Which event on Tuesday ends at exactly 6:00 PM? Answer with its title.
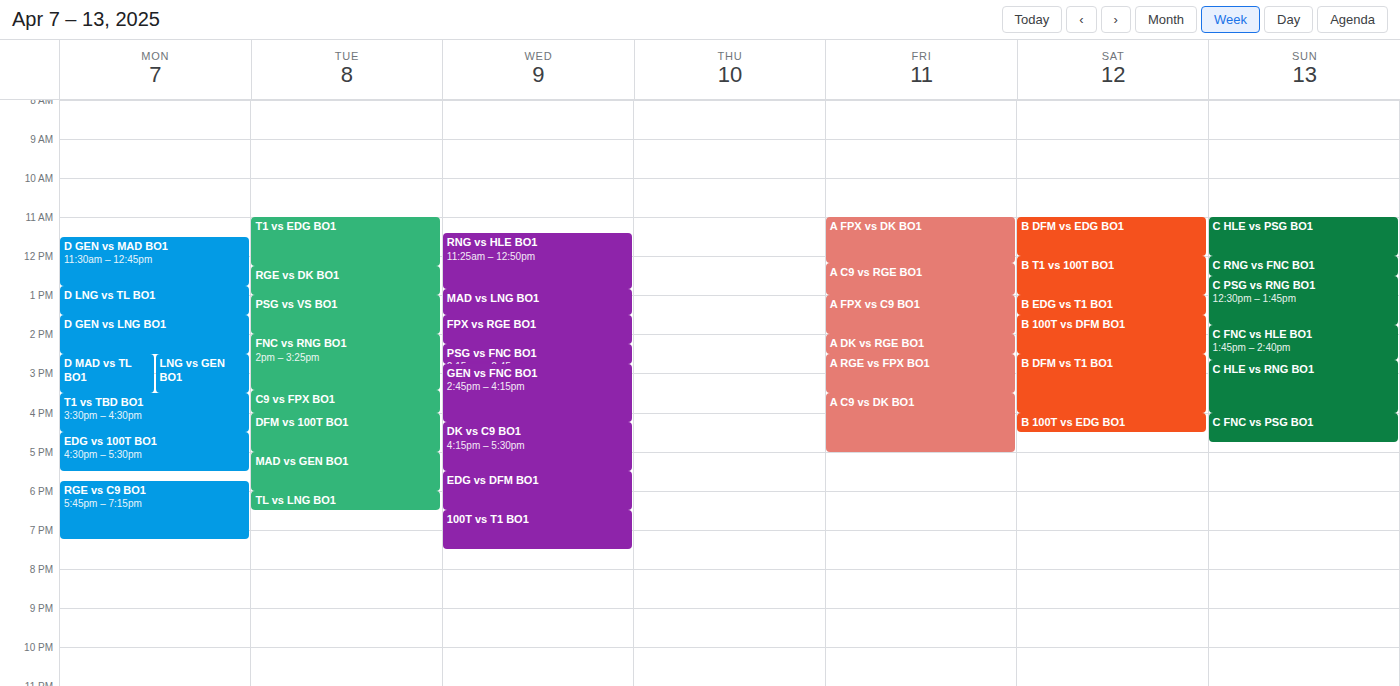
"MAD vs GEN BO1"